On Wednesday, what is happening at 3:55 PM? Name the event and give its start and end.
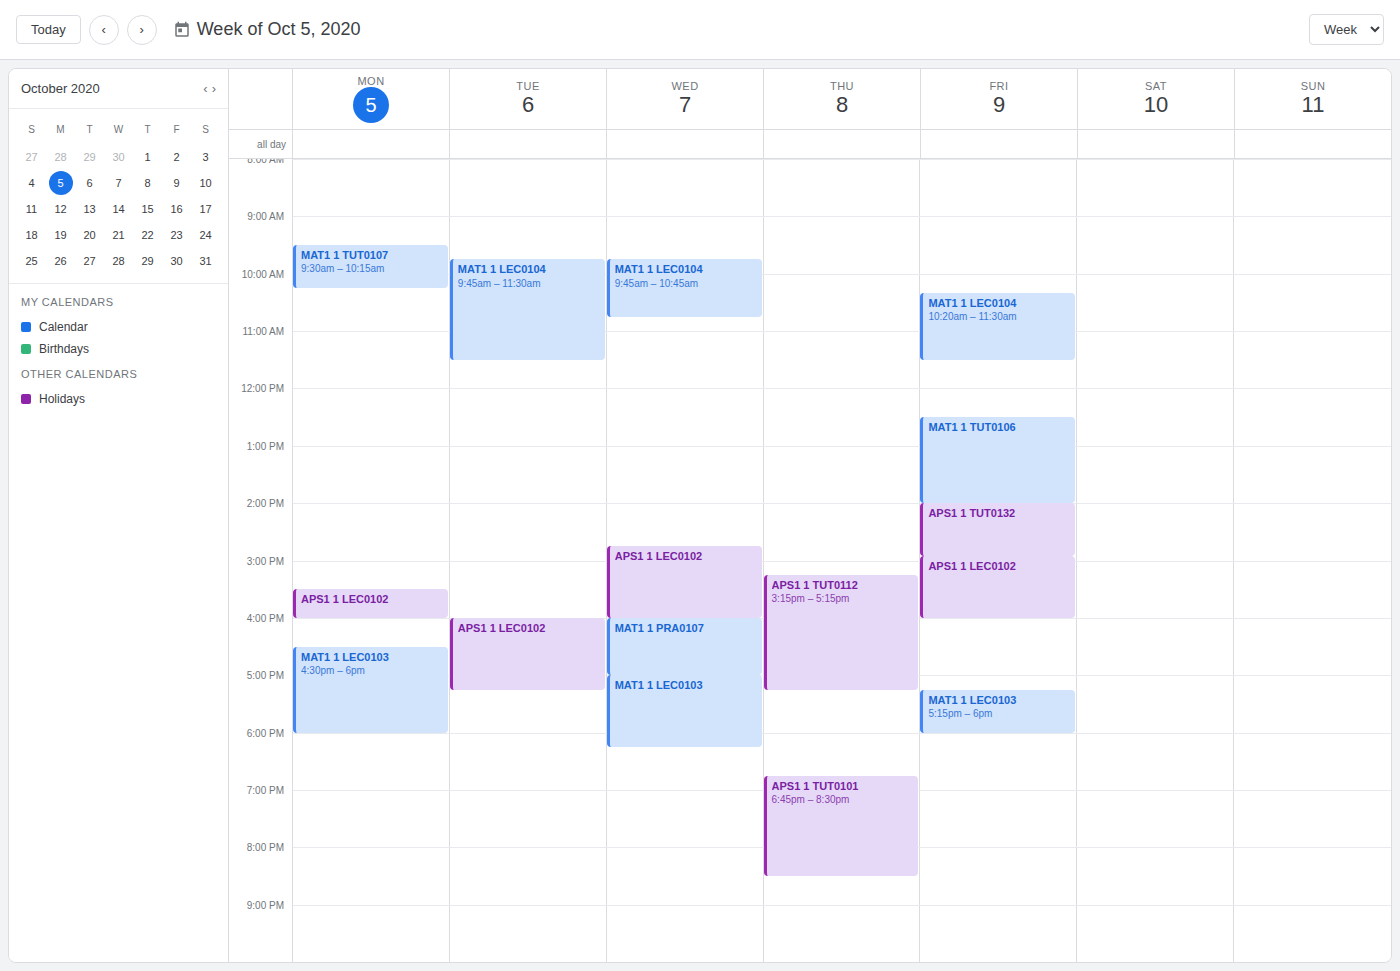
"APS1 1 LEC0102", 2:45 PM to 4:00 PM